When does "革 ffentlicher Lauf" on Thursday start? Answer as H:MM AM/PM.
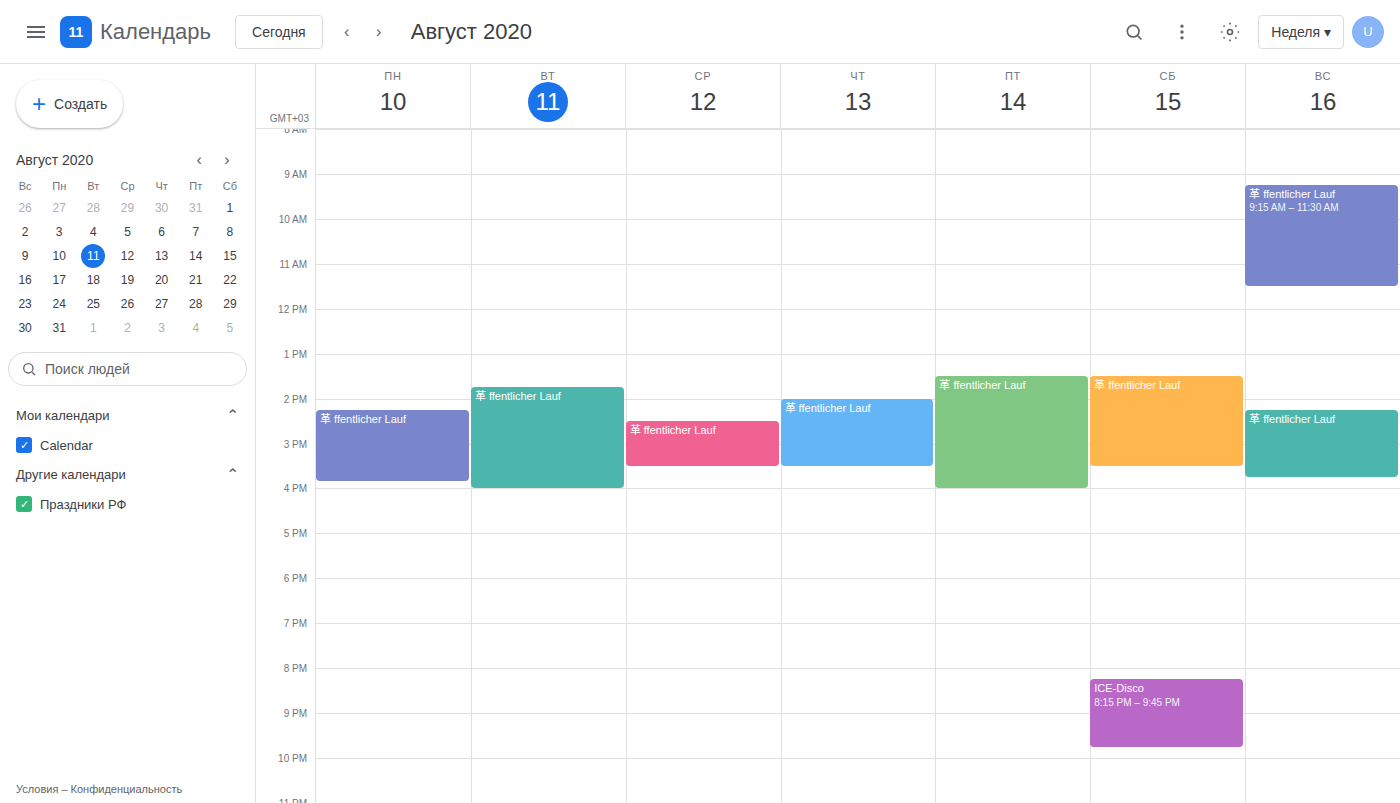
2:00 PM